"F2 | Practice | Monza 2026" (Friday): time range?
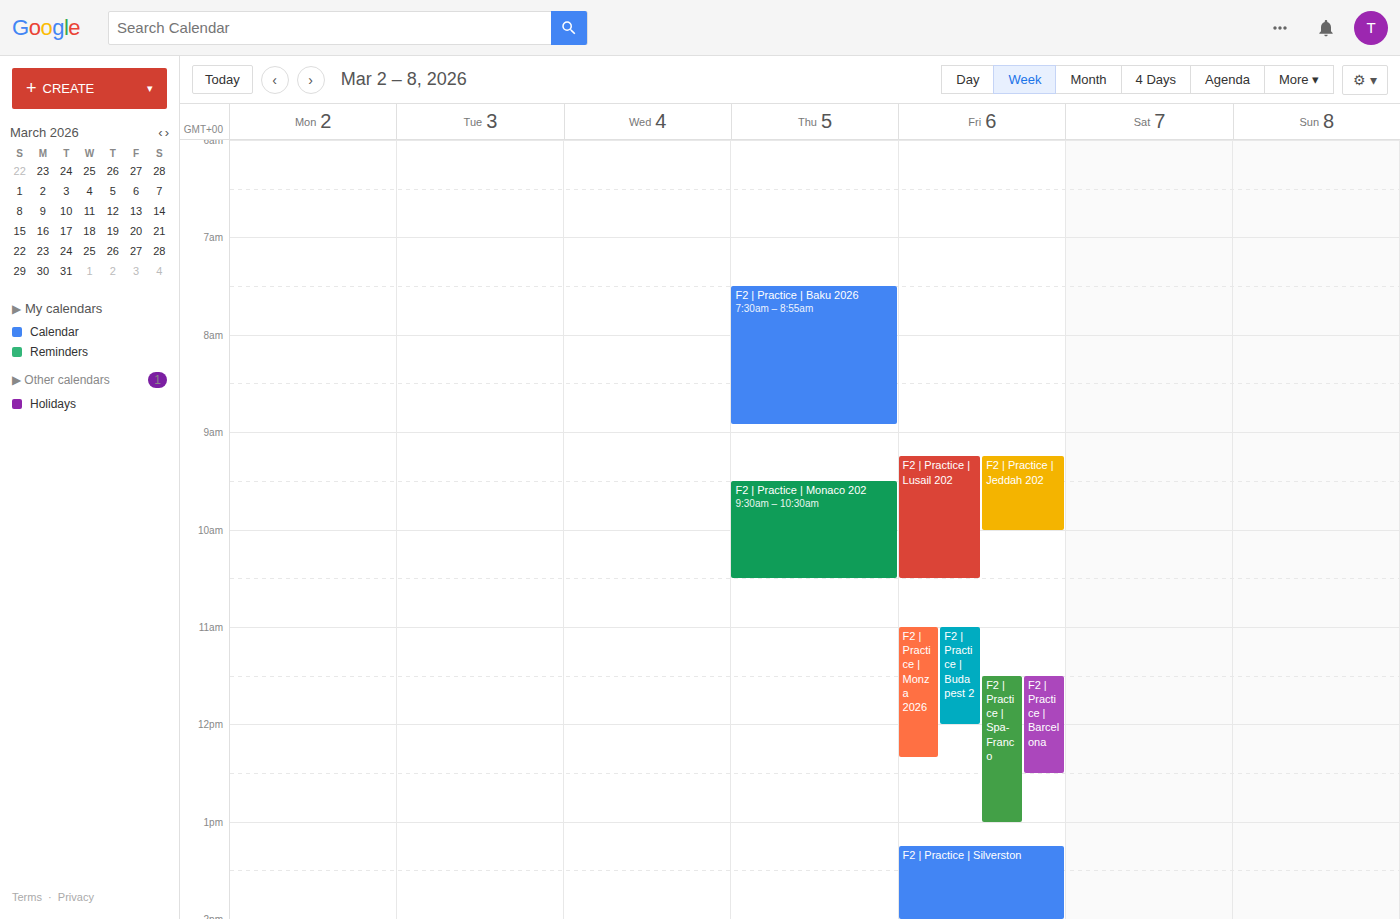
11:00 AM to 12:20 PM